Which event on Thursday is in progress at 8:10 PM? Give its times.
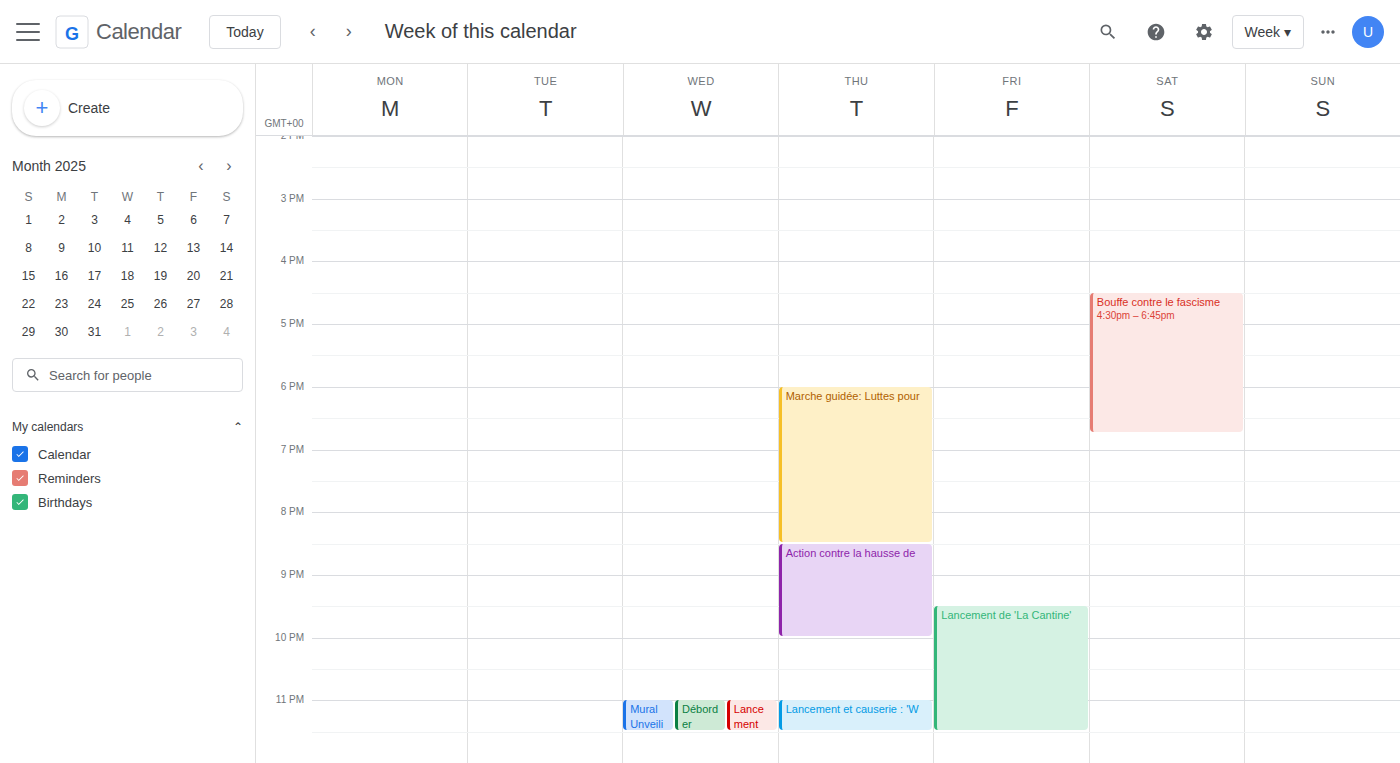
"Marche guidée: Luttes pour", 6:00 PM to 8:30 PM